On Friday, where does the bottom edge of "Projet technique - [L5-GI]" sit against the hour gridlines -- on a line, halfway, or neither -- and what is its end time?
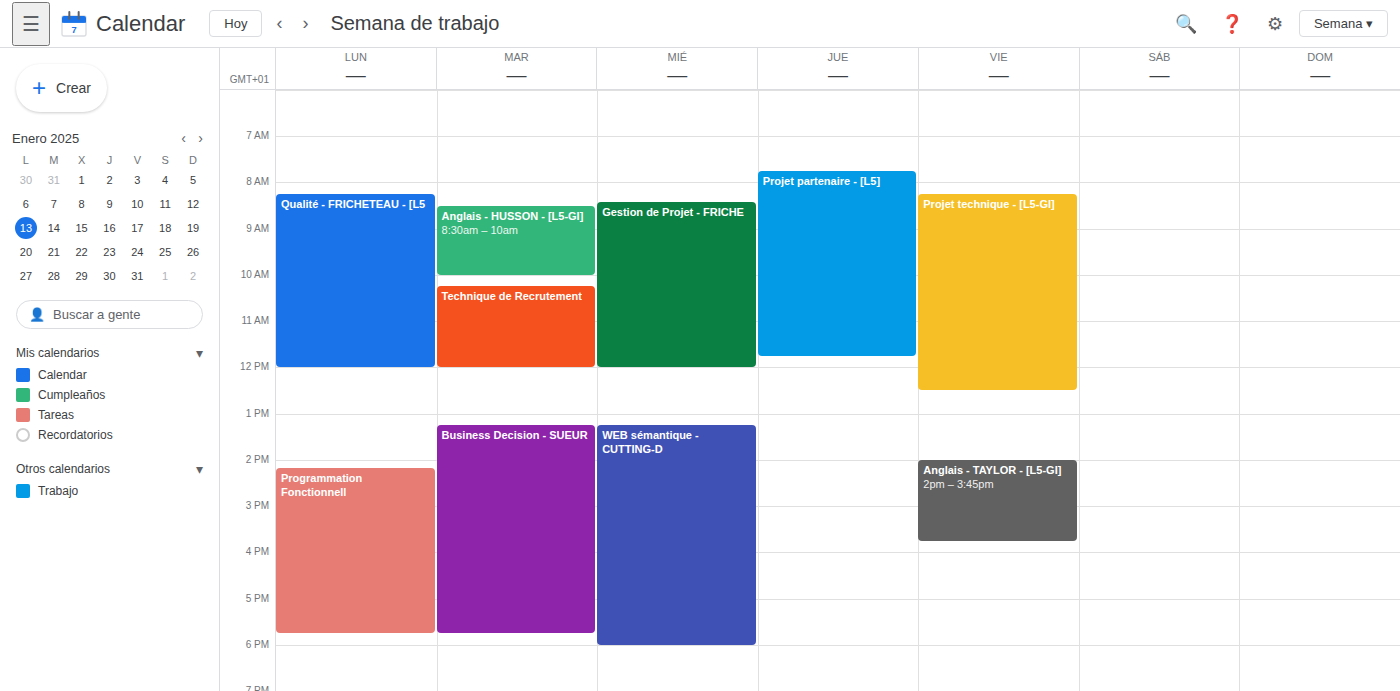
12:30 PM -- halfway between the 12 PM and 1 PM lines.